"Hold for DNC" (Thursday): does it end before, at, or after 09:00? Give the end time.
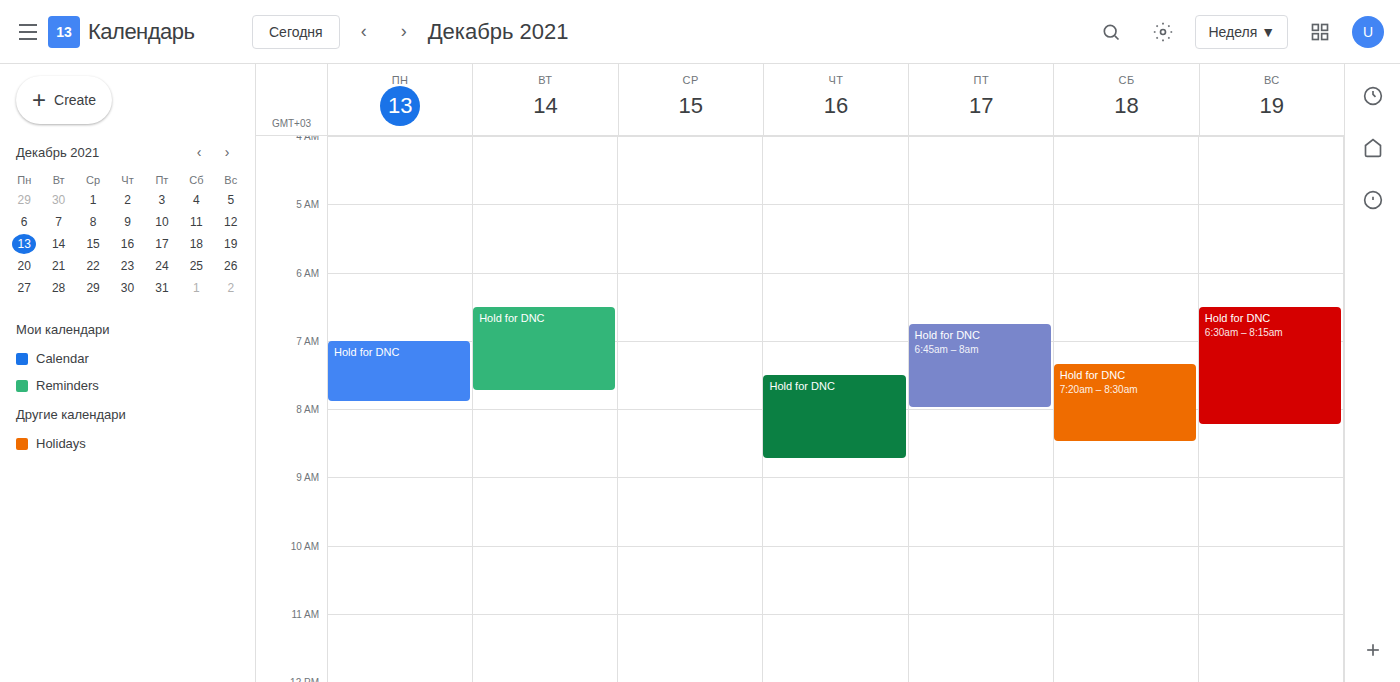
08:45 -- before 09:00, 15 minutes above the 09:00 line.